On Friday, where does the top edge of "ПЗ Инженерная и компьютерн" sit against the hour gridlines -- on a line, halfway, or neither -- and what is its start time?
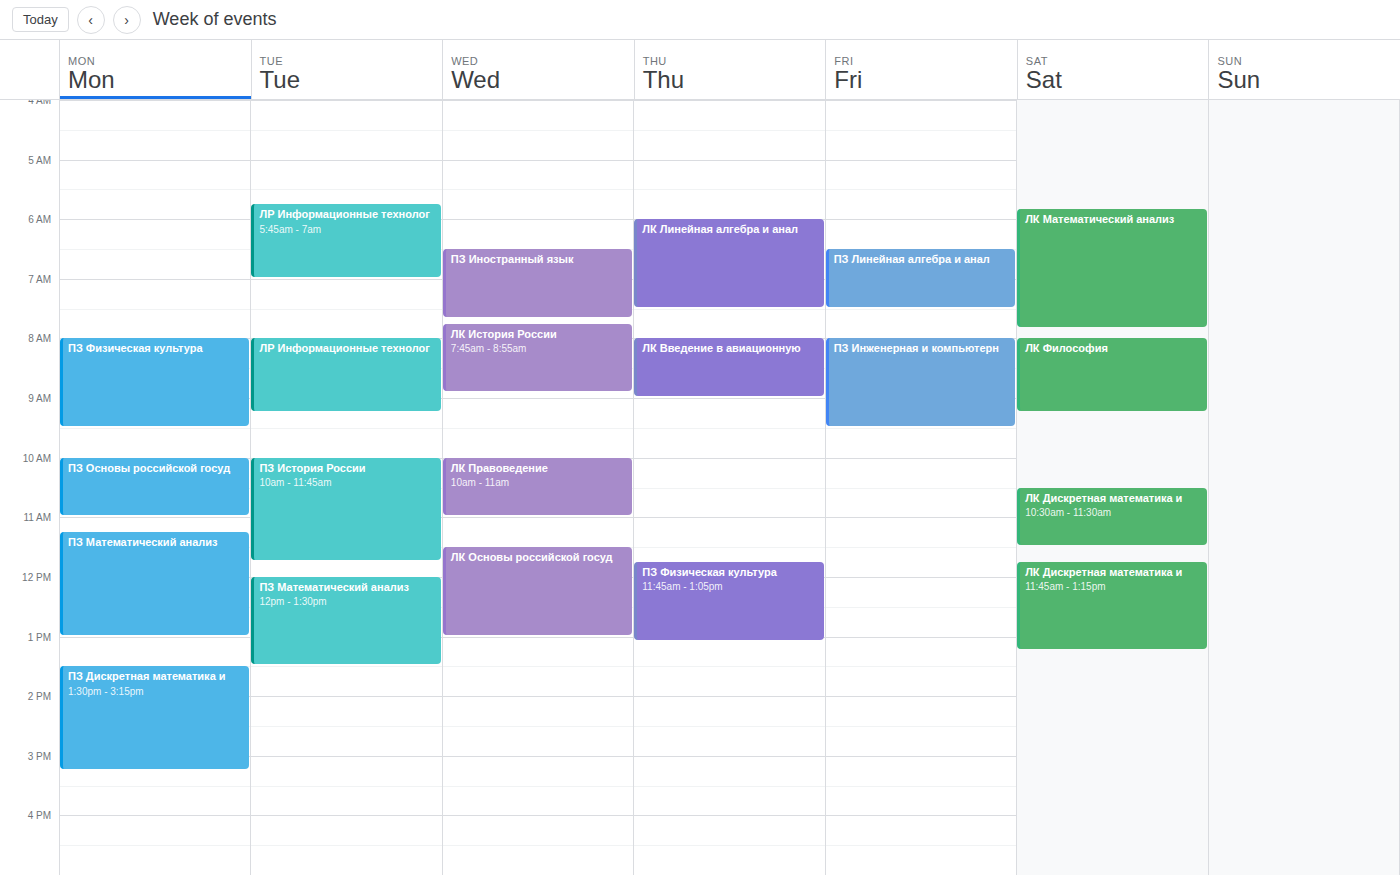
8:00 AM -- exactly on the 8 AM line.